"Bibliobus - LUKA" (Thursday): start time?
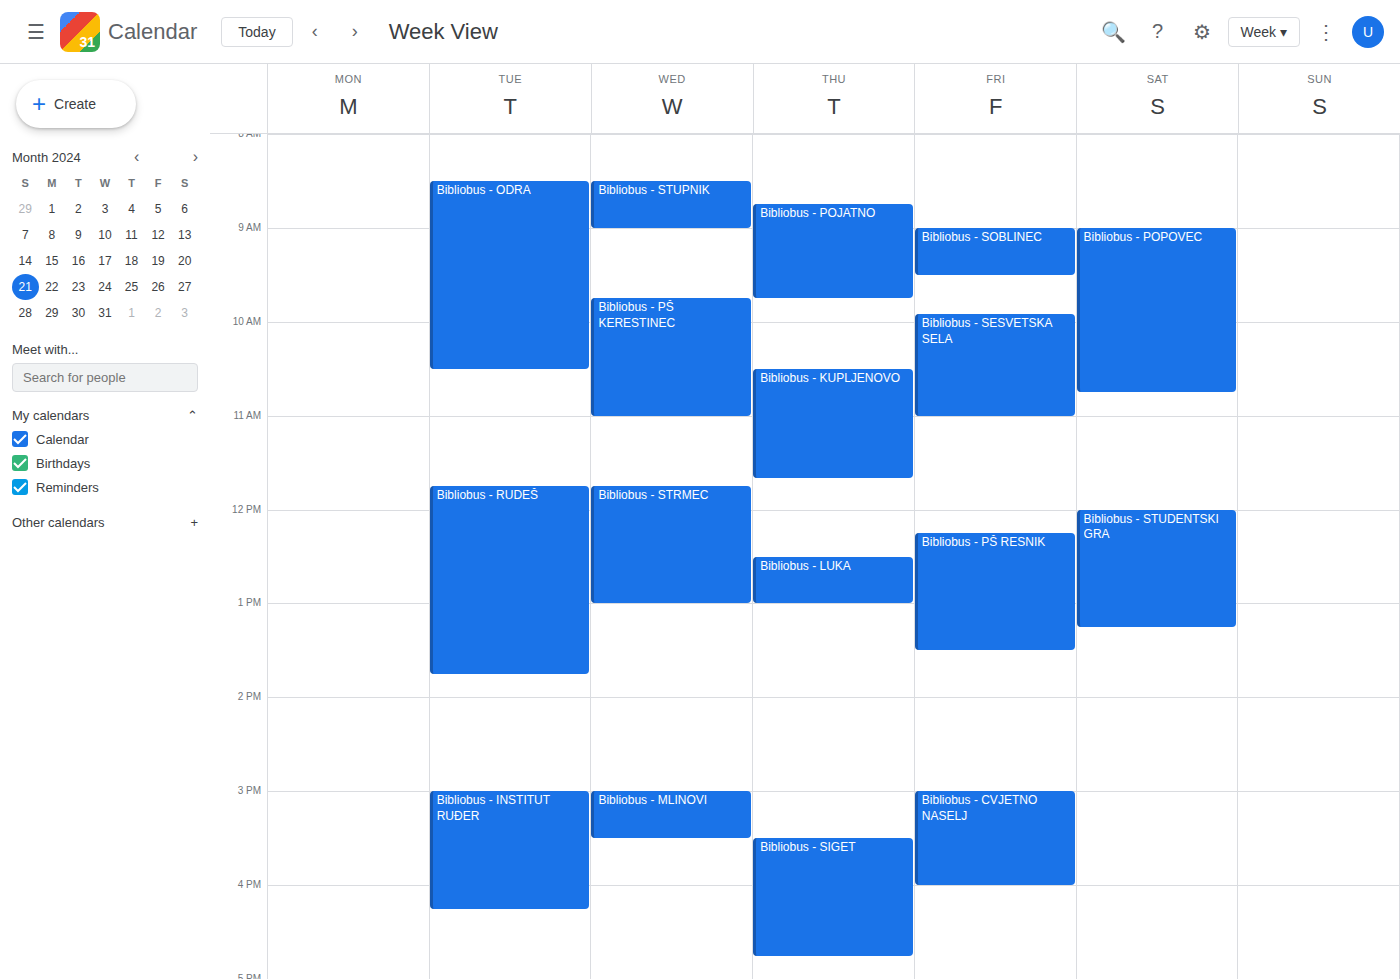
12:30 PM